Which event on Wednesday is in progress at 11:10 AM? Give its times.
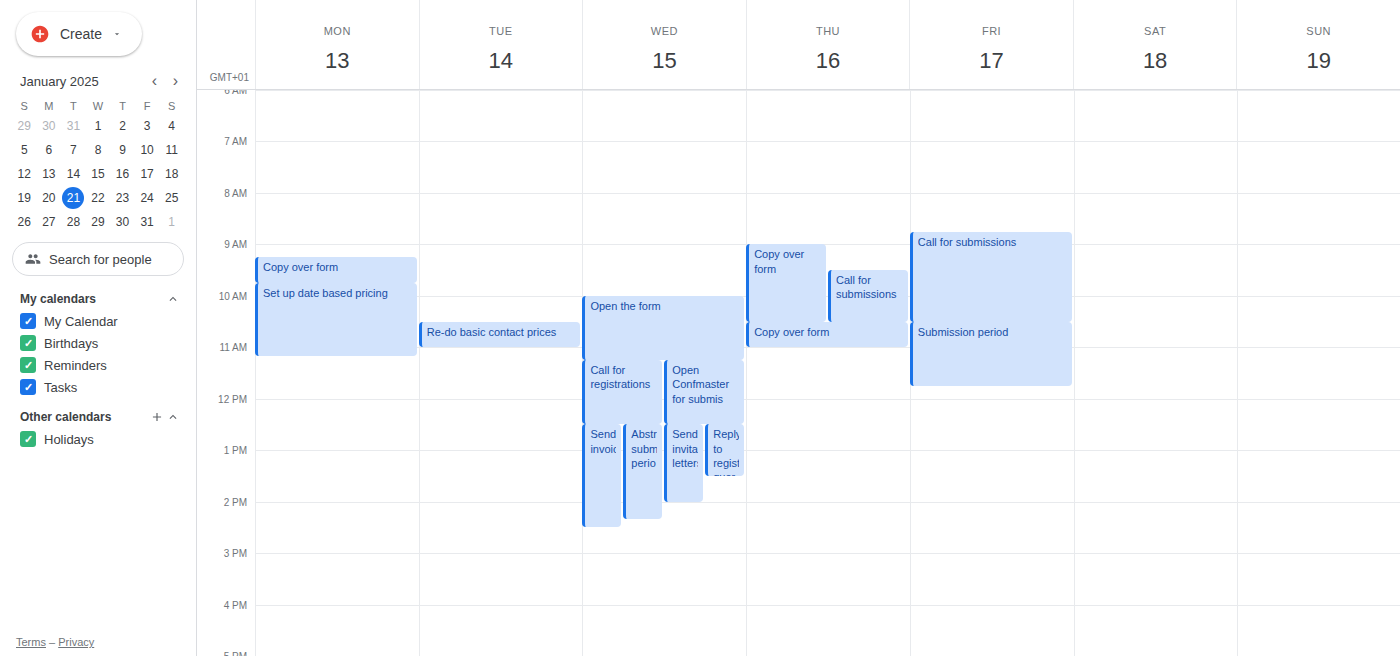
"Open the form", 10:00 AM to 11:15 AM